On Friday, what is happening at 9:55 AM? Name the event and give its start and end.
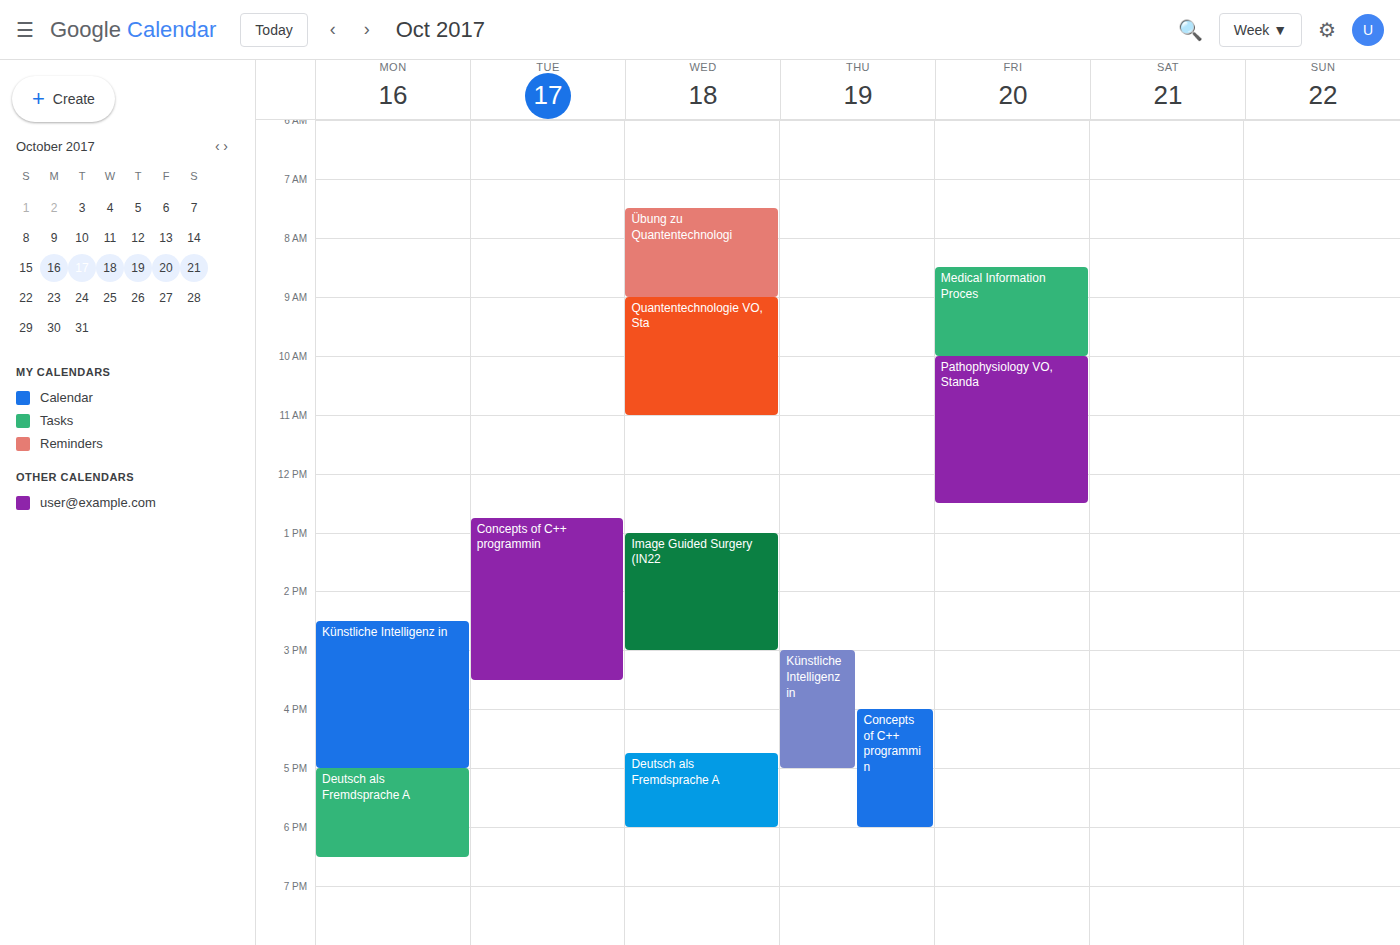
"Medical Information Proces", 8:30 AM to 10:00 AM